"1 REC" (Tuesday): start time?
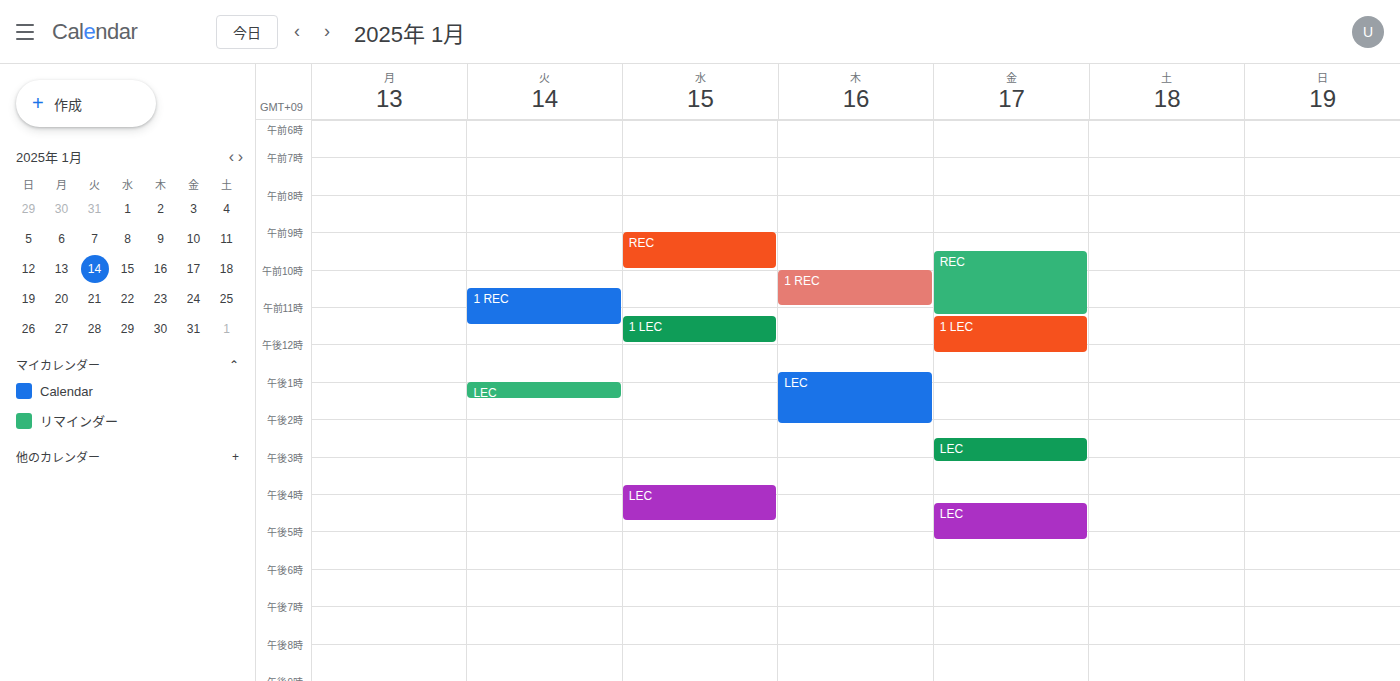
10:30 AM